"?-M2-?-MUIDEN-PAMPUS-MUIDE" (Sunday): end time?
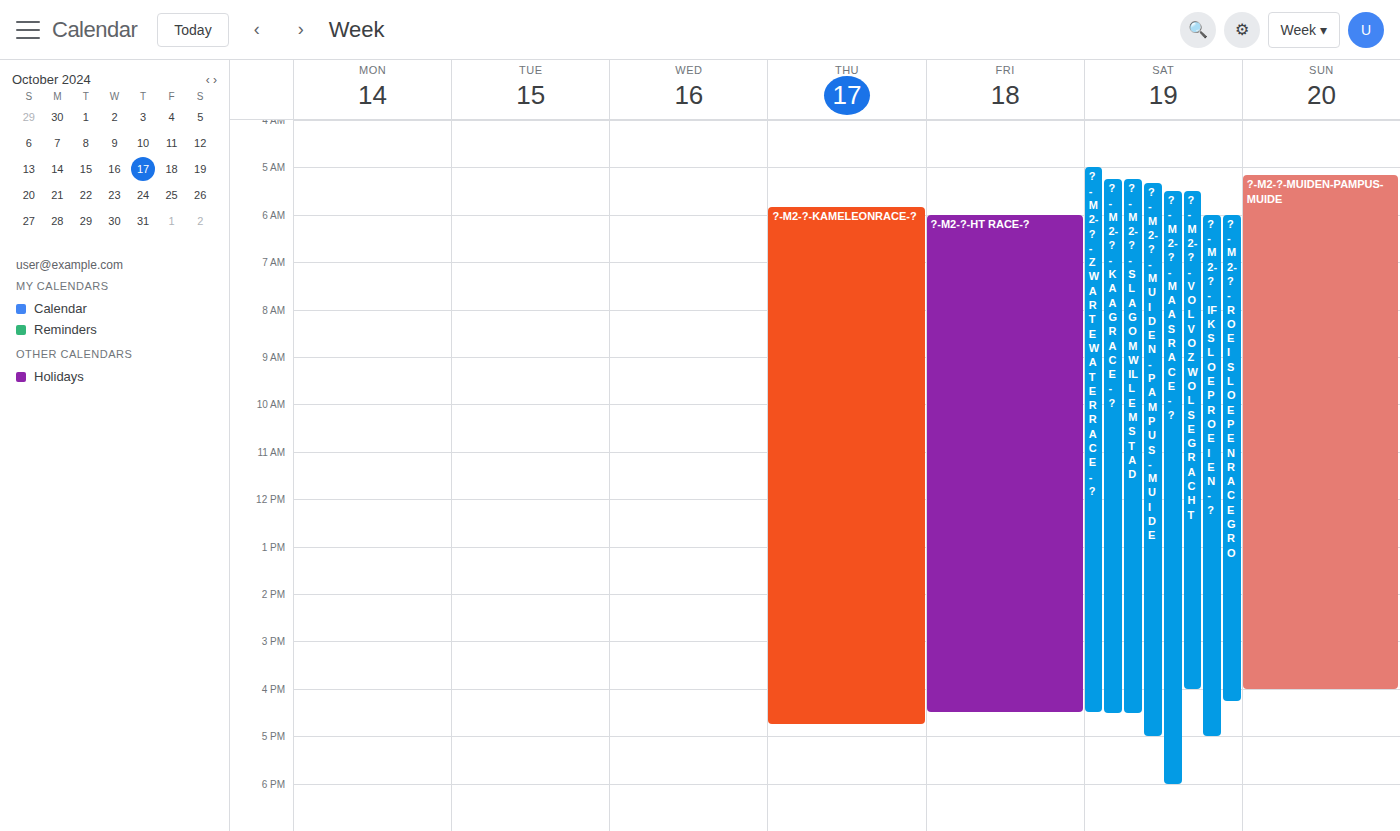
16:00